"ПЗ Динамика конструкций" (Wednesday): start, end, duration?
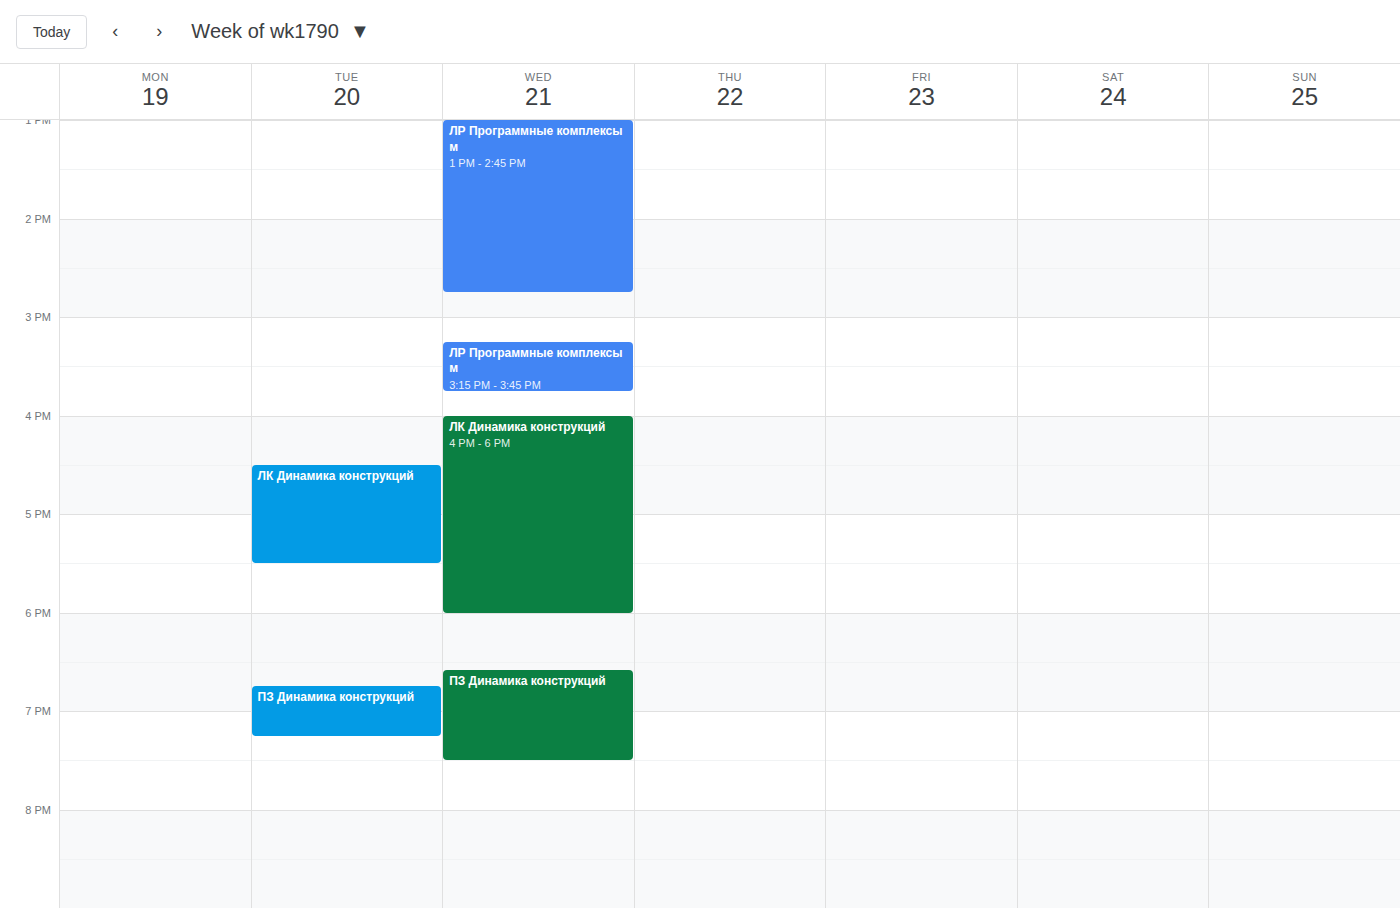
6:35 PM to 7:30 PM, 55 minutes